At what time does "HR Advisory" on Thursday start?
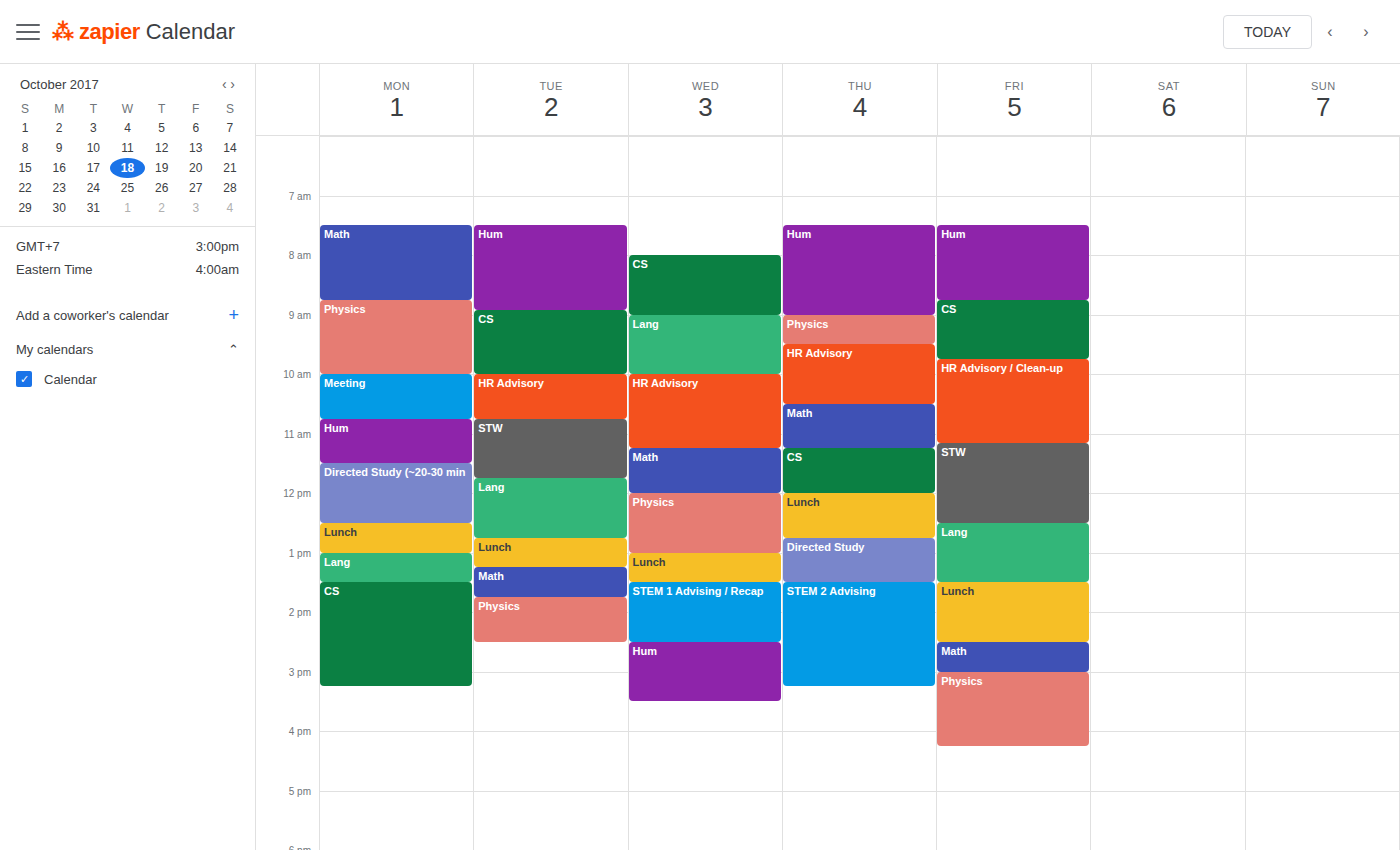
9:30 AM